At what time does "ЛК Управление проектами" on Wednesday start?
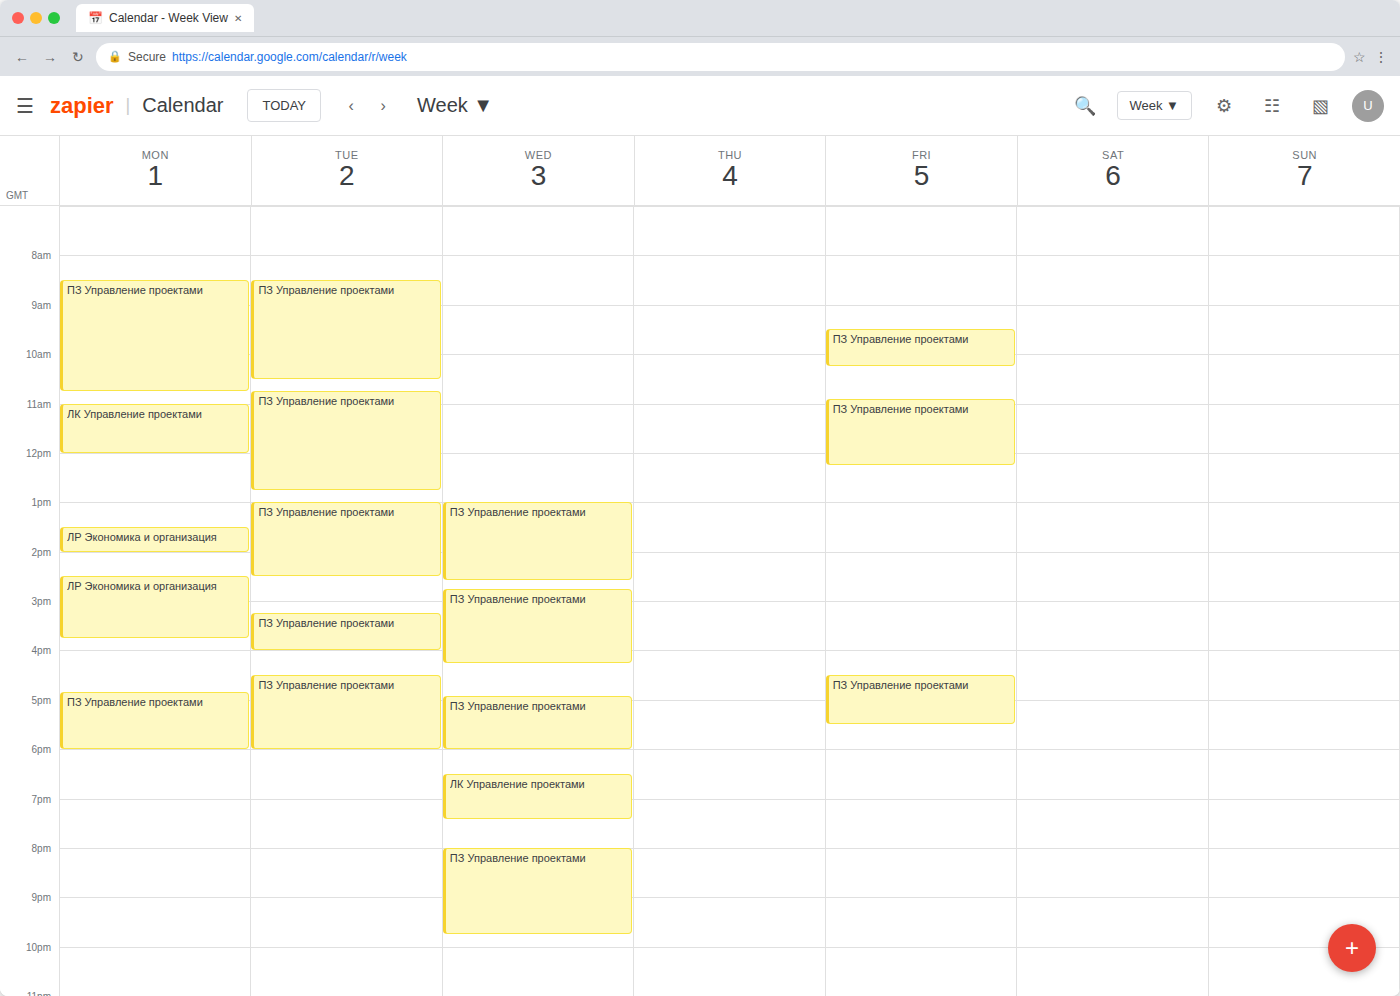
6:30 PM